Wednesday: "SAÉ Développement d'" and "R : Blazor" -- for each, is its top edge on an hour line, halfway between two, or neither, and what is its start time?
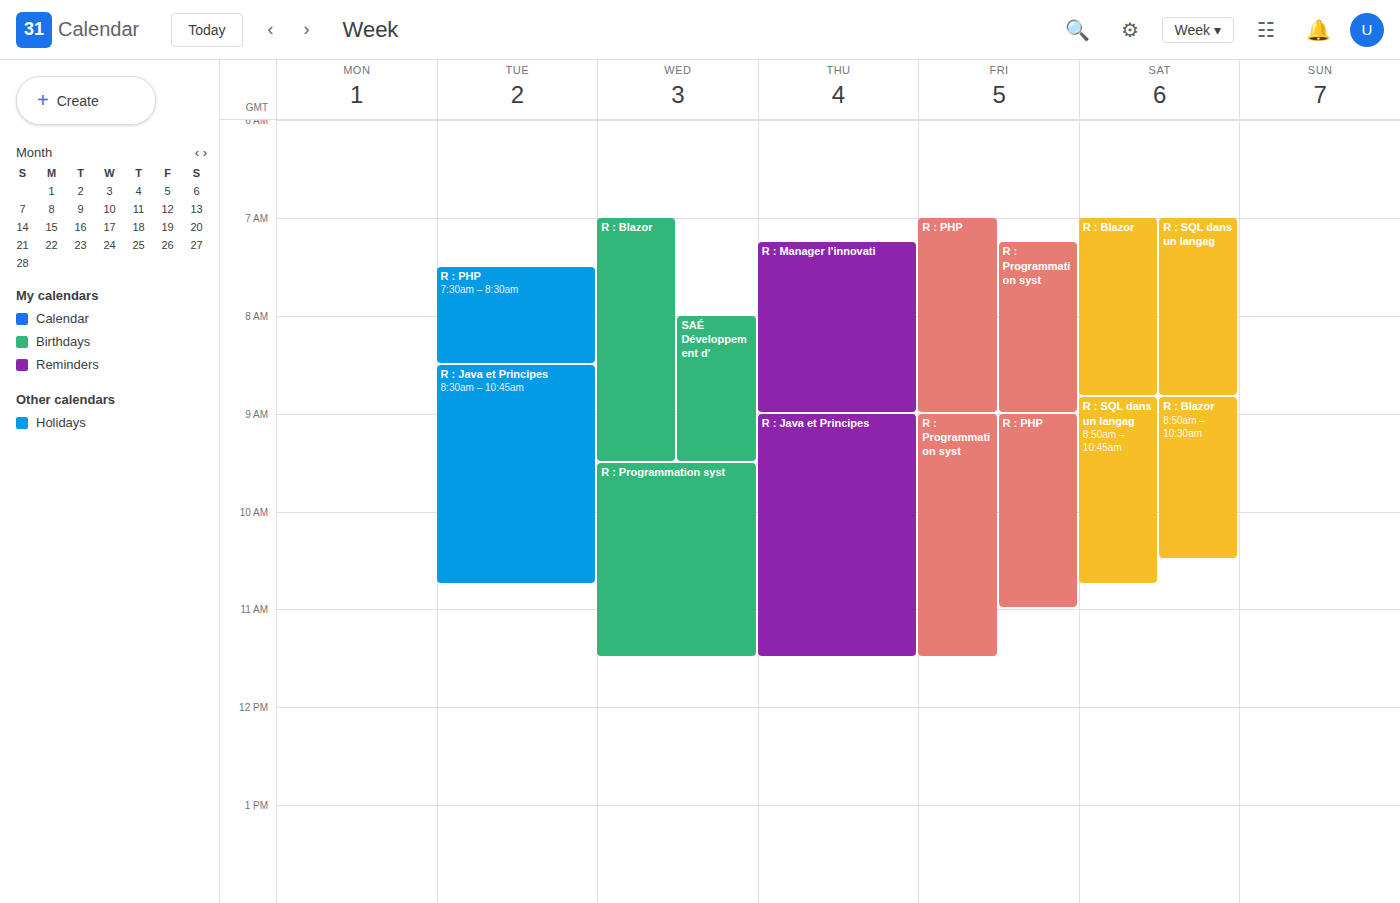
"SAÉ Développement d'": 8:00 AM, exactly on the 8 AM line. "R : Blazor": 7:00 AM, exactly on the 7 AM line.